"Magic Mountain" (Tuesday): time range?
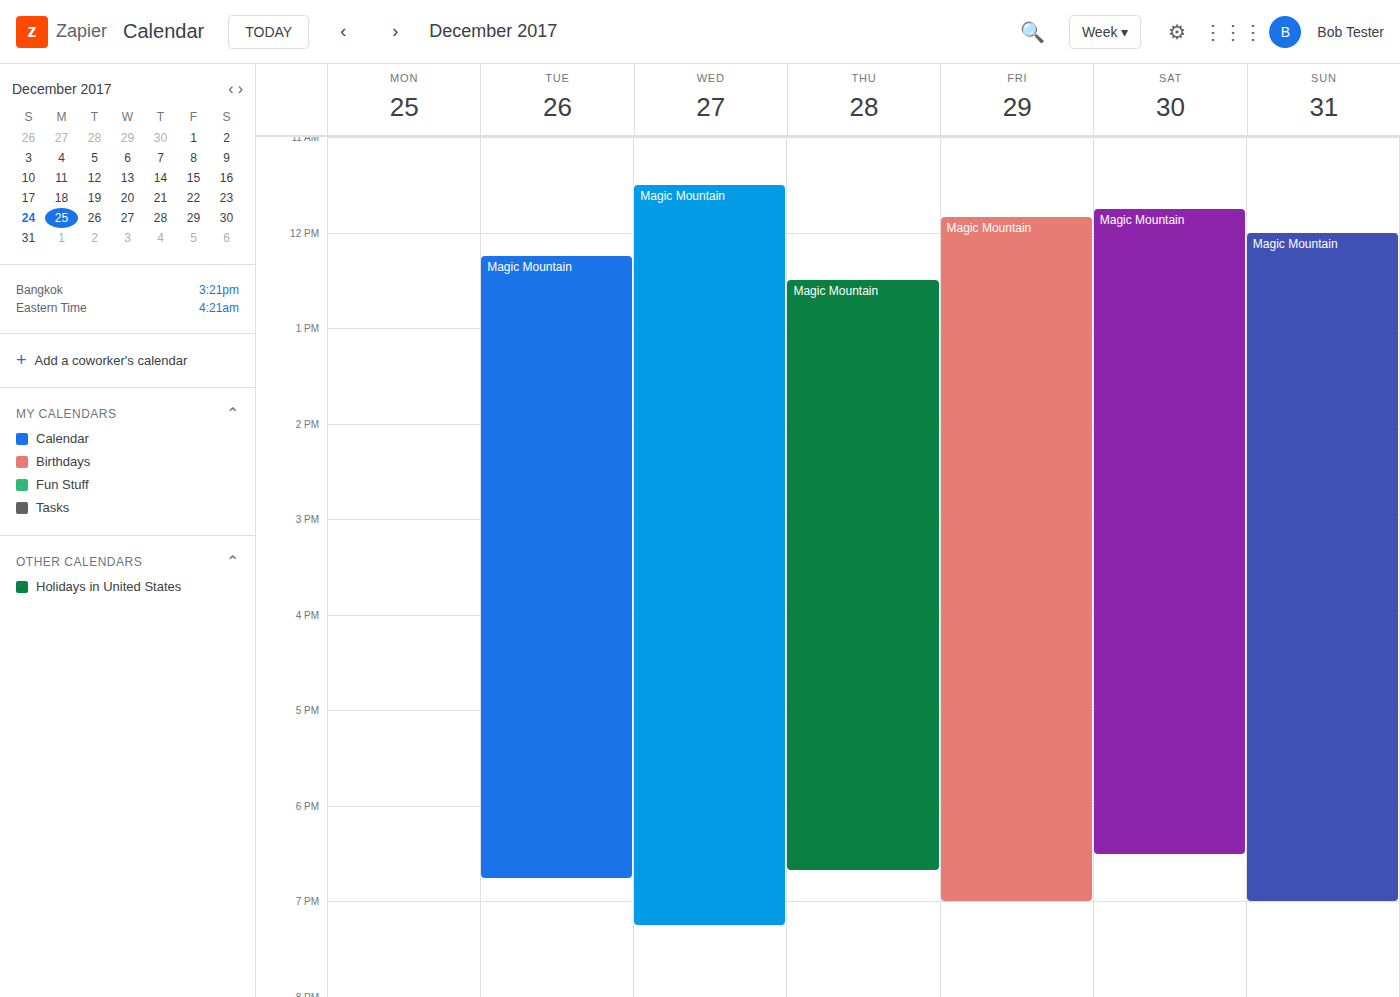
12:15 PM to 6:45 PM